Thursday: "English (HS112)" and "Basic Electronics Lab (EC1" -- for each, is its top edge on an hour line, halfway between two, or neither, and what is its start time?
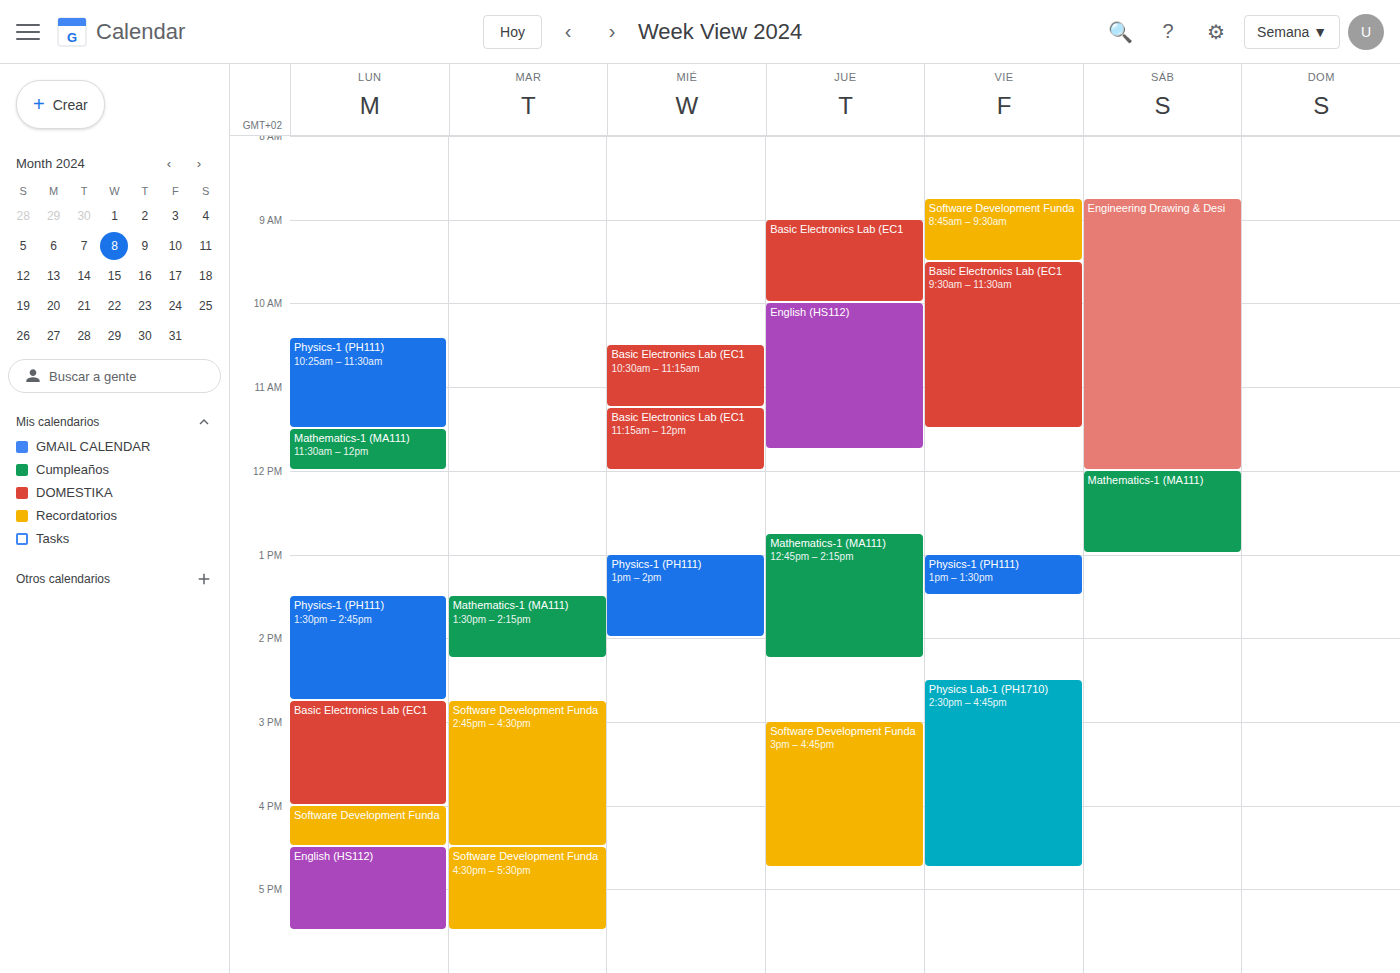
"English (HS112)": 10:00, exactly on the 10:00 line. "Basic Electronics Lab (EC1": 09:00, exactly on the 09:00 line.